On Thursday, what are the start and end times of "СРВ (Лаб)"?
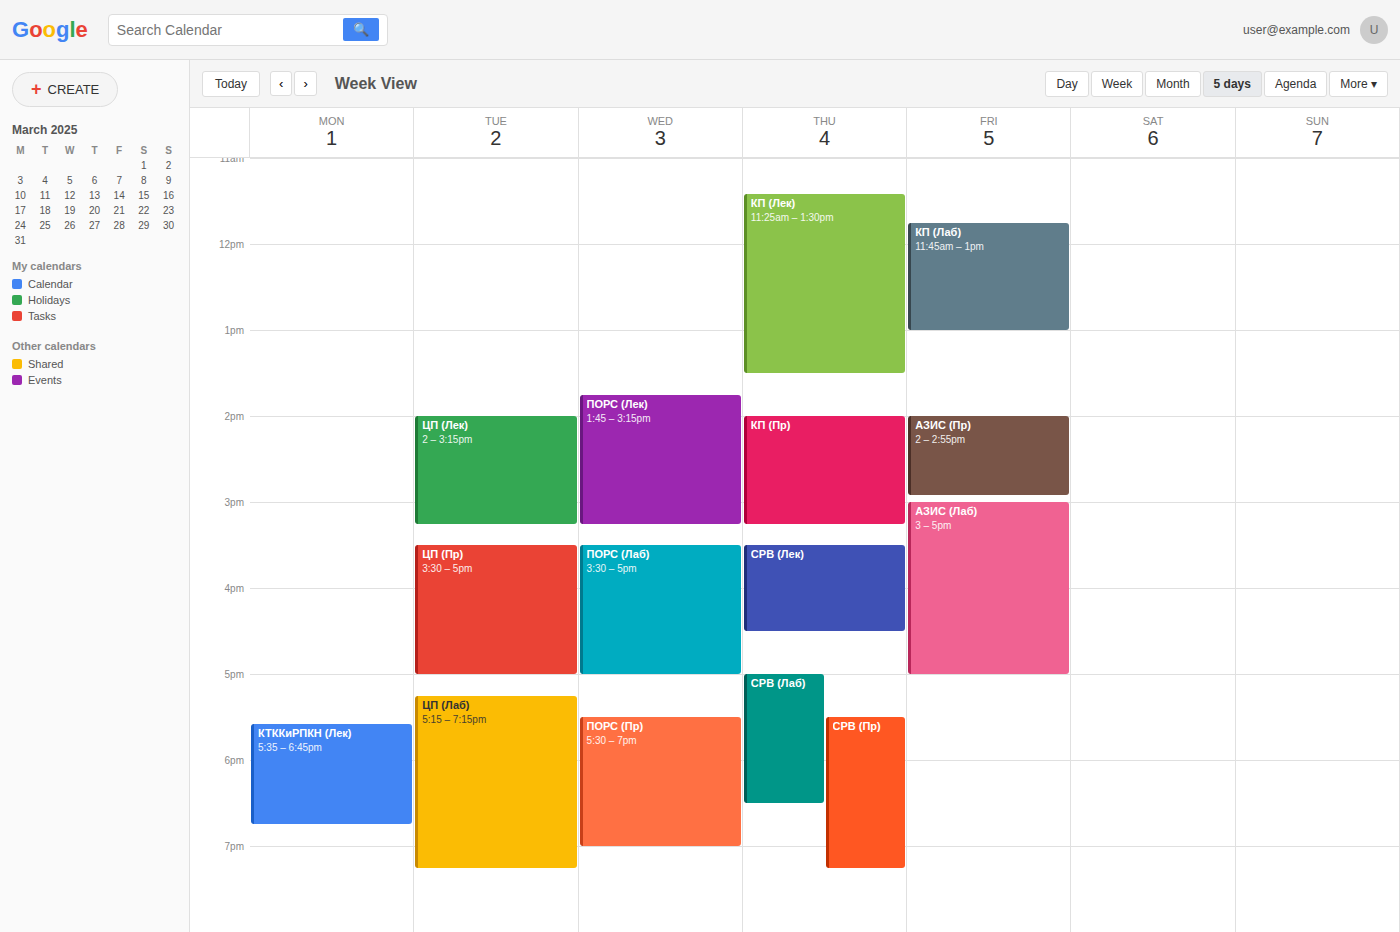
5:00 PM to 6:30 PM